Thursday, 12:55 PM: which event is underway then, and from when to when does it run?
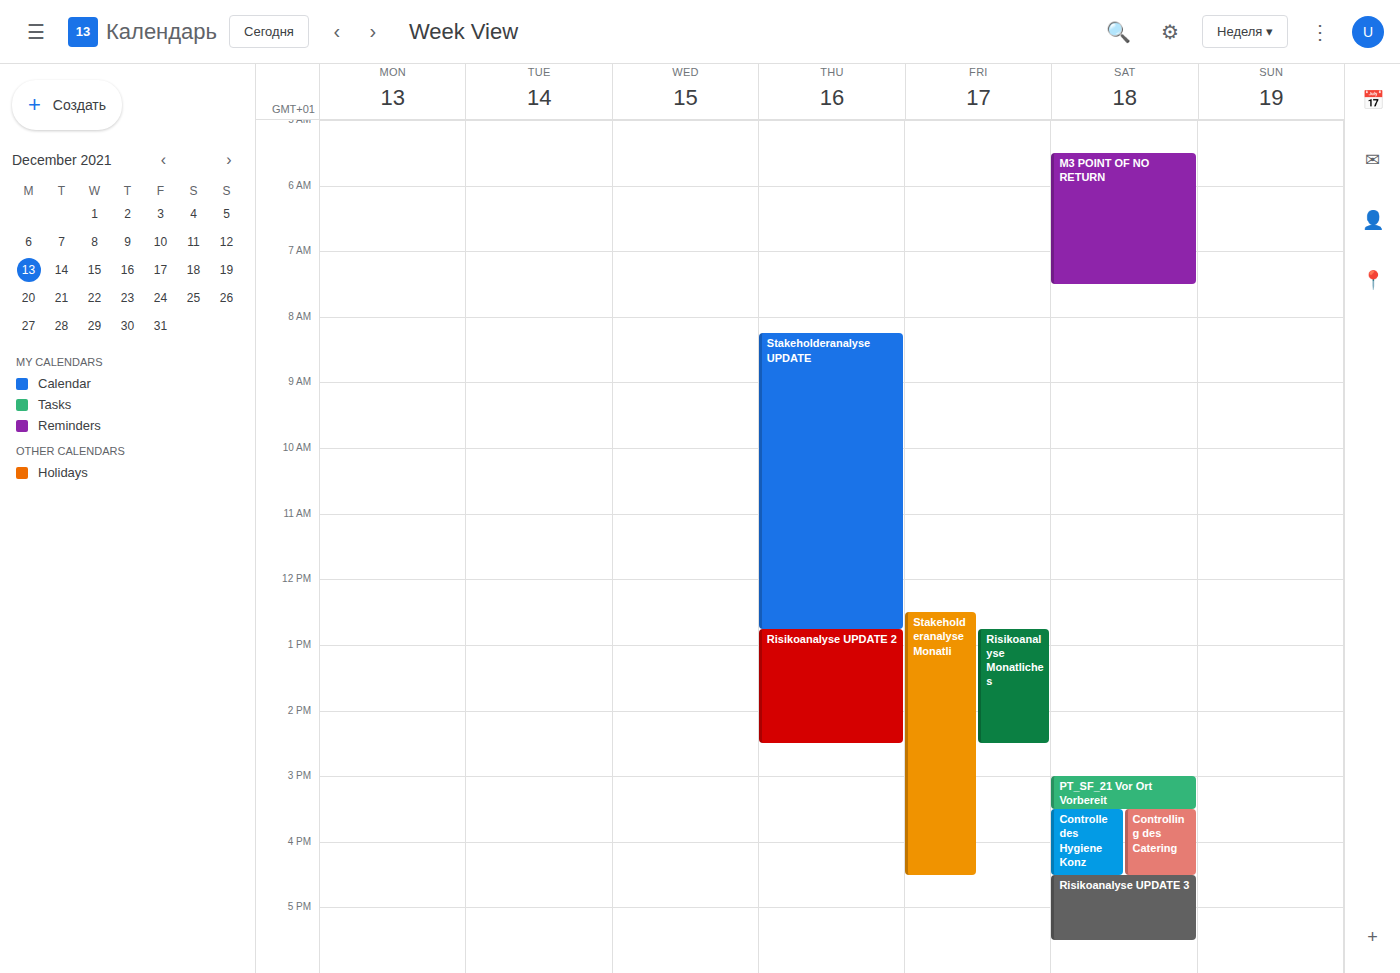
"Risikoanalyse UPDATE 2", 12:45 PM to 2:30 PM